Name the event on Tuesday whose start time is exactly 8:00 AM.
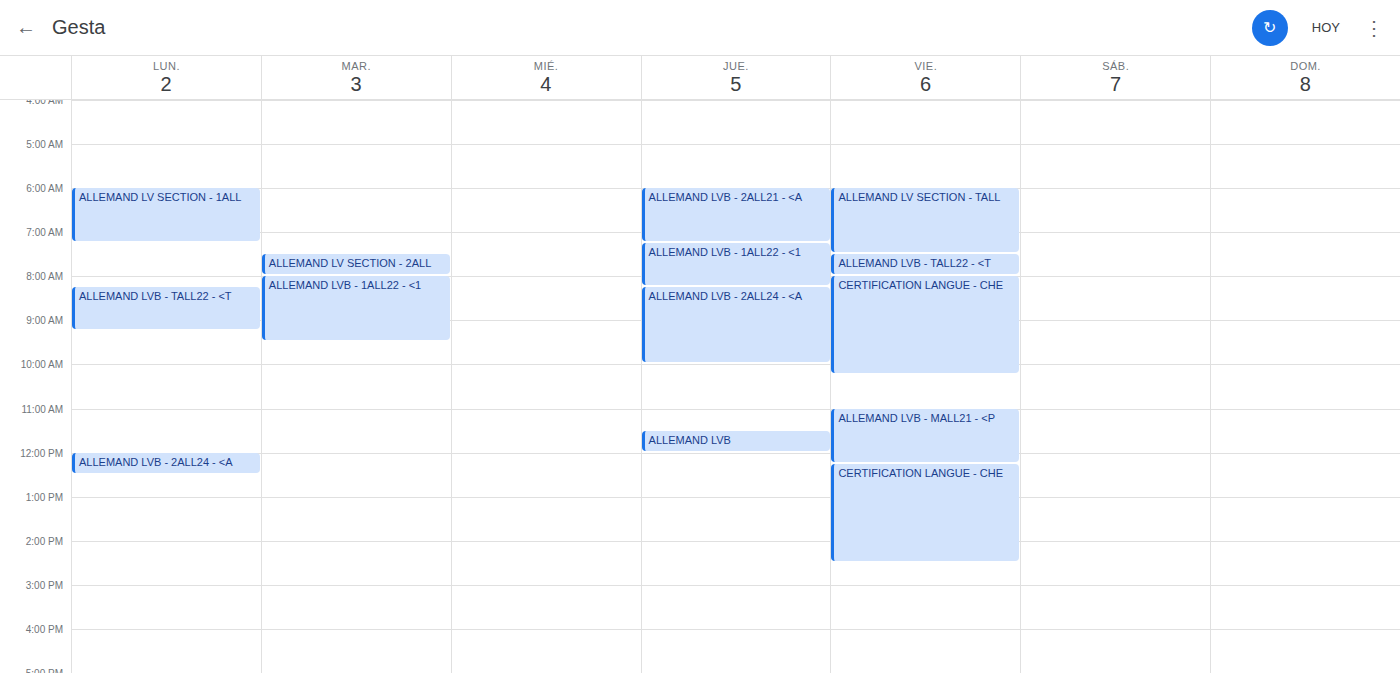
"ALLEMAND LVB - 1ALL22 - <1"